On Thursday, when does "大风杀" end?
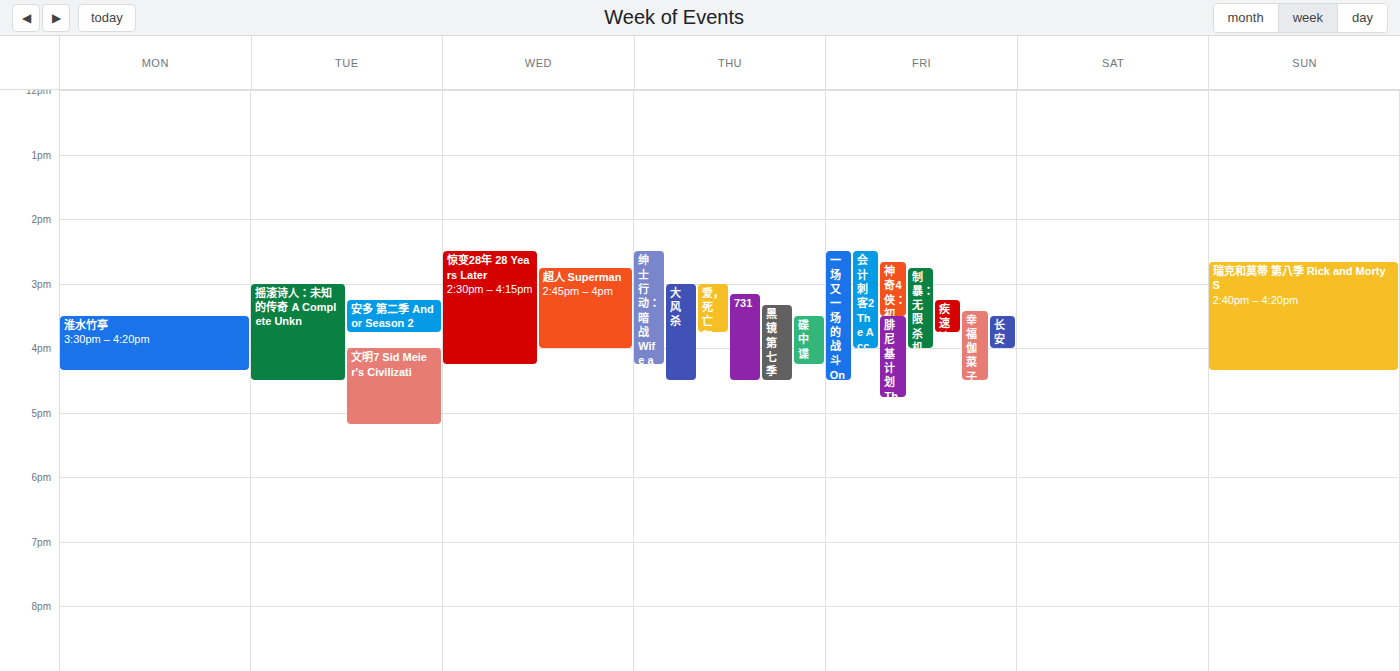
4:30 PM